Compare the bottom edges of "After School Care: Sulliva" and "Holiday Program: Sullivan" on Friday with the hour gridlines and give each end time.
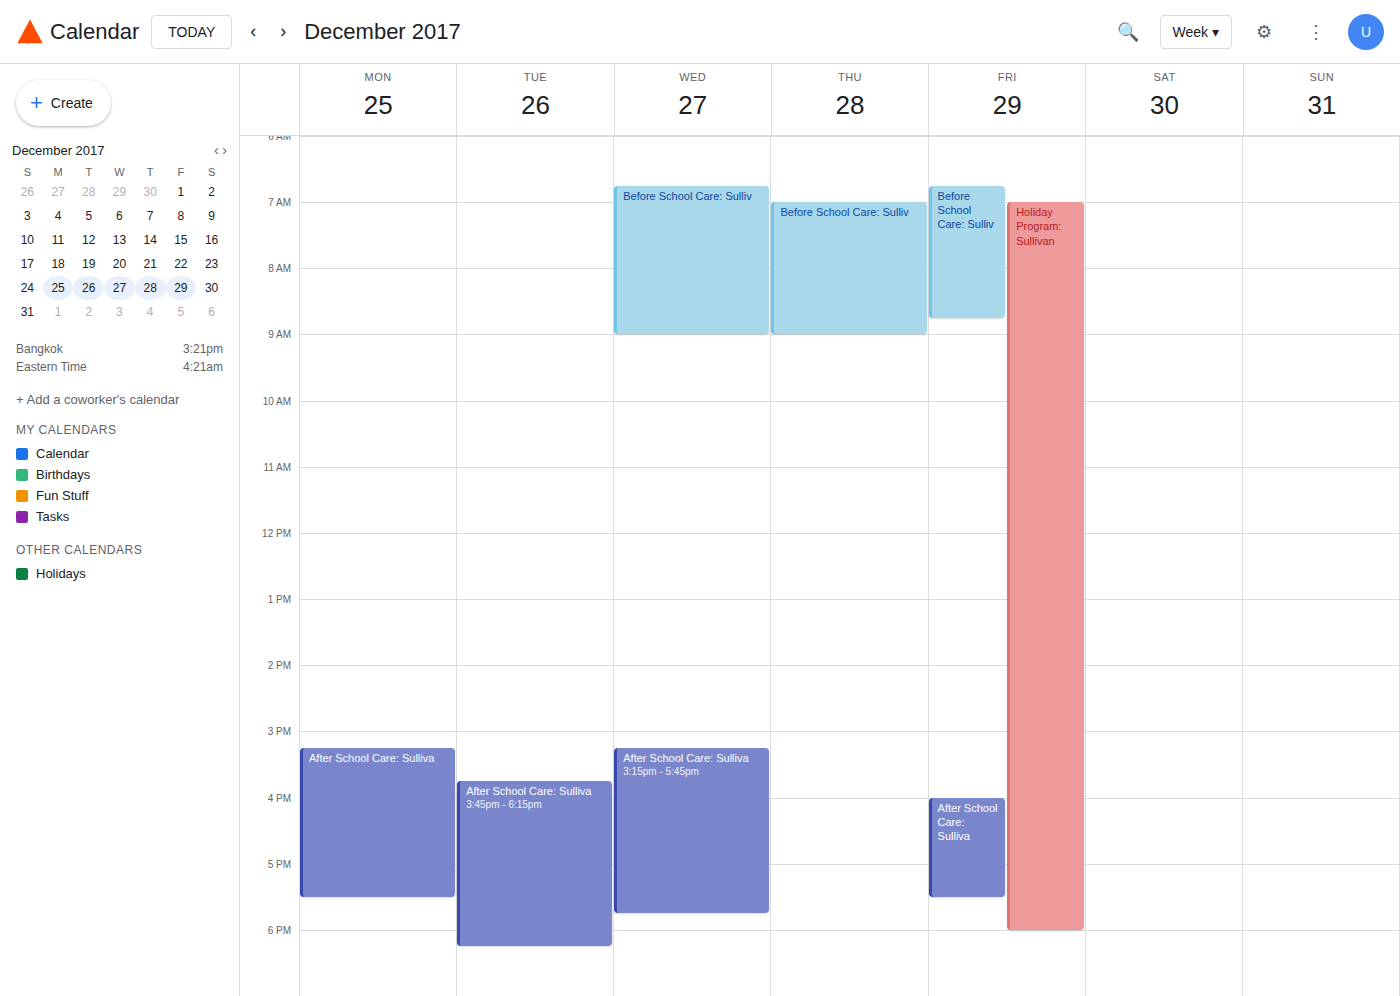
"After School Care: Sulliva": 5:30 PM, halfway between the 5 PM and 6 PM lines. "Holiday Program: Sullivan": 6:00 PM, exactly on the 6 PM line.